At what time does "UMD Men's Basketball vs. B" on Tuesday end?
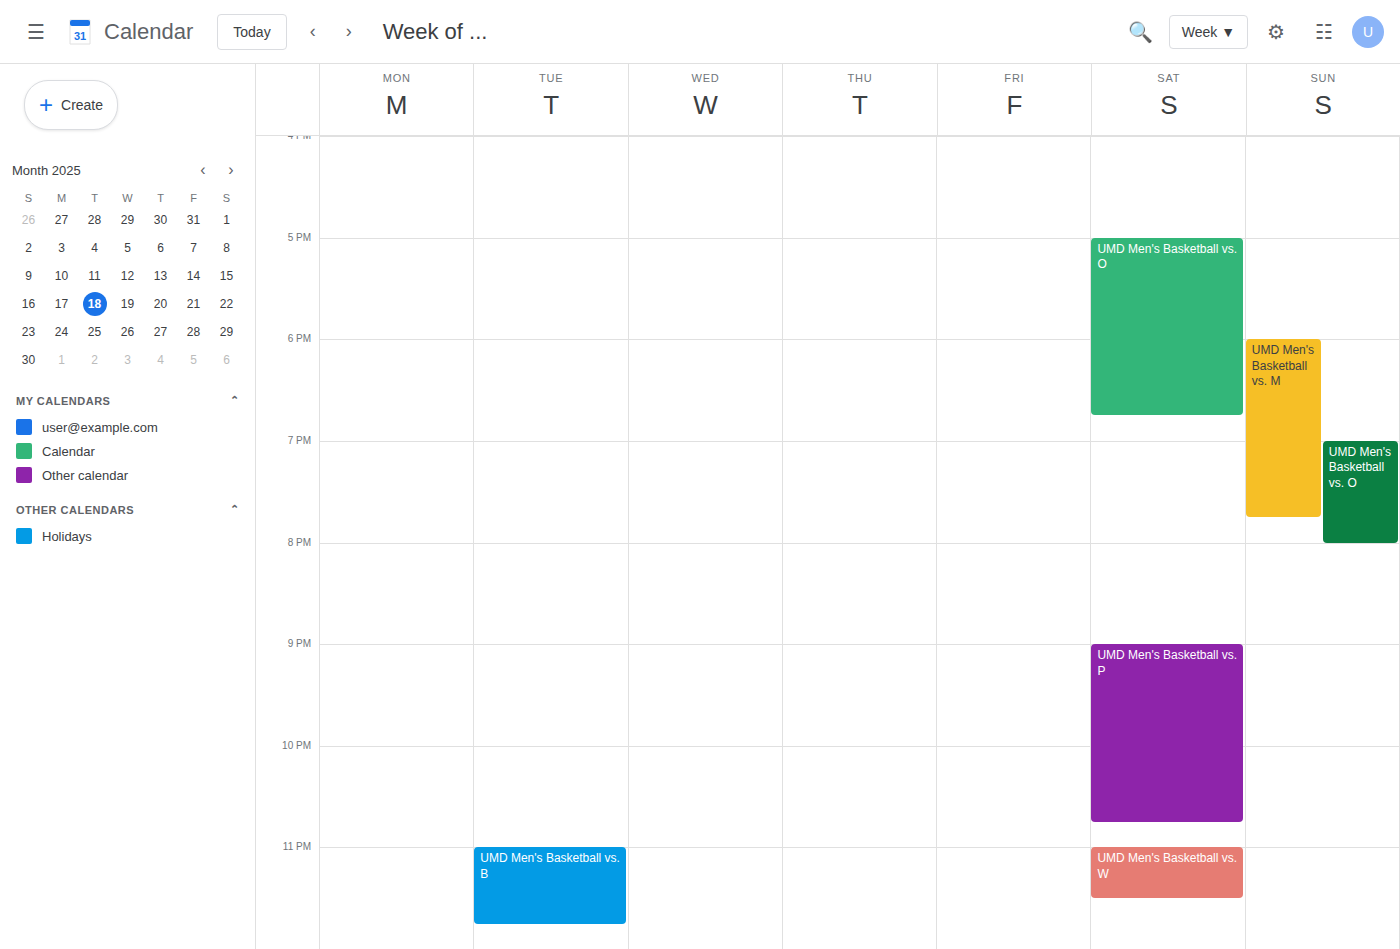
11:45 PM